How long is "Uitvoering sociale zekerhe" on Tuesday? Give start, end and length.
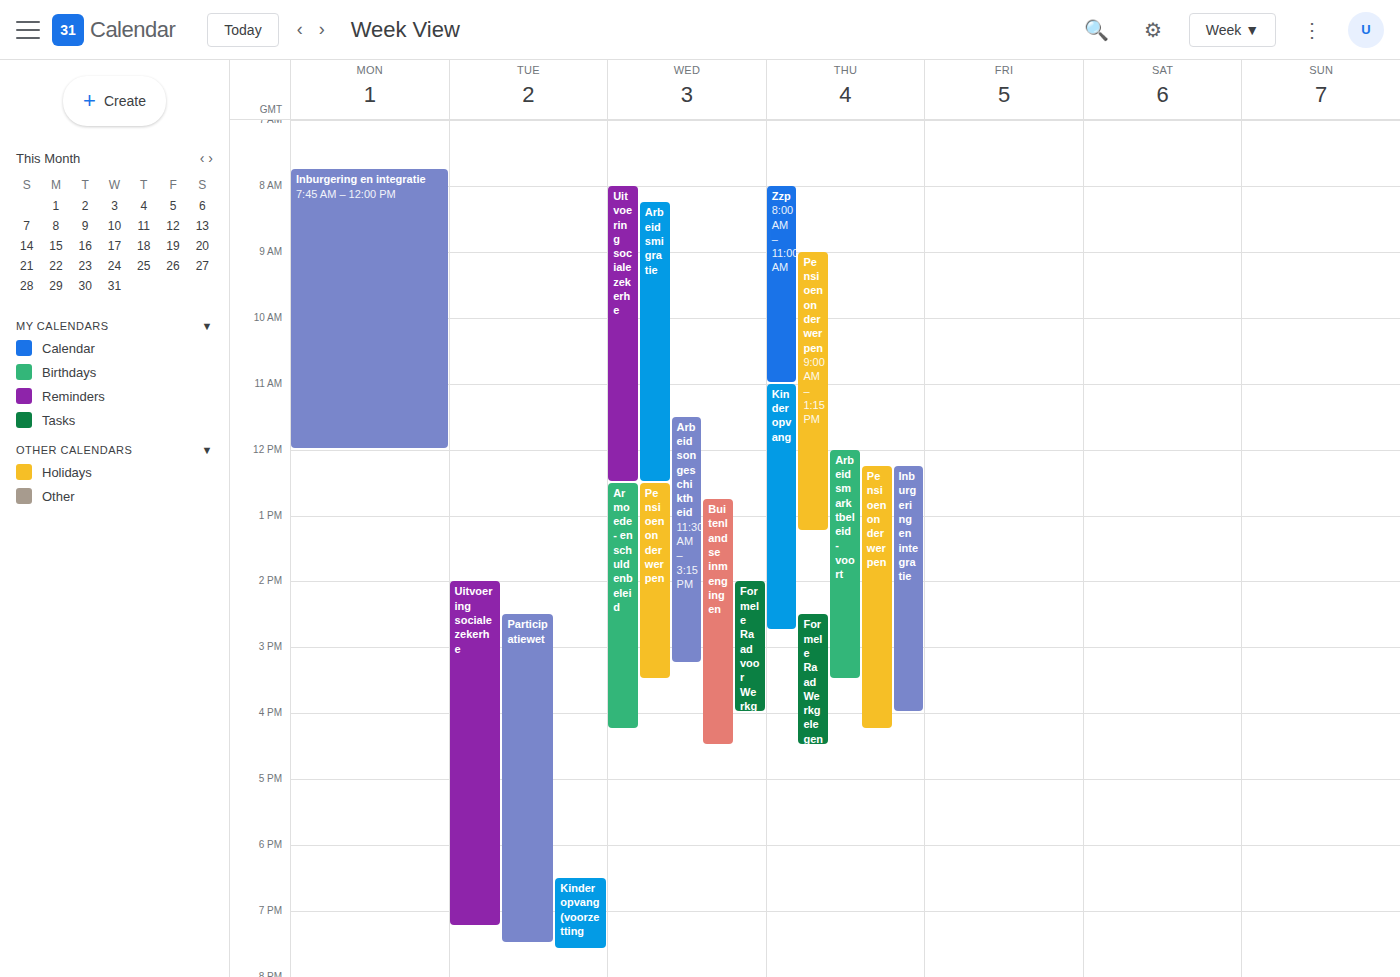
2:00 PM to 7:15 PM, 5 hours 15 minutes